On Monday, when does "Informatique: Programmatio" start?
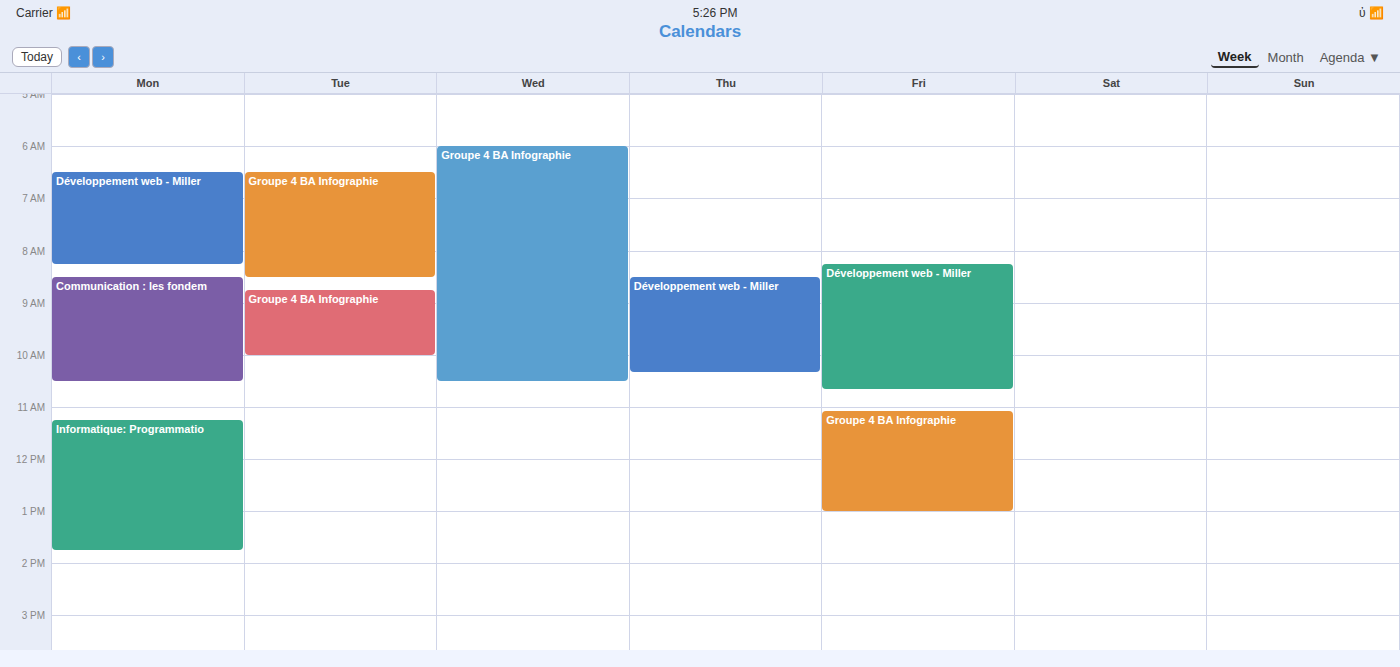
11:15 AM